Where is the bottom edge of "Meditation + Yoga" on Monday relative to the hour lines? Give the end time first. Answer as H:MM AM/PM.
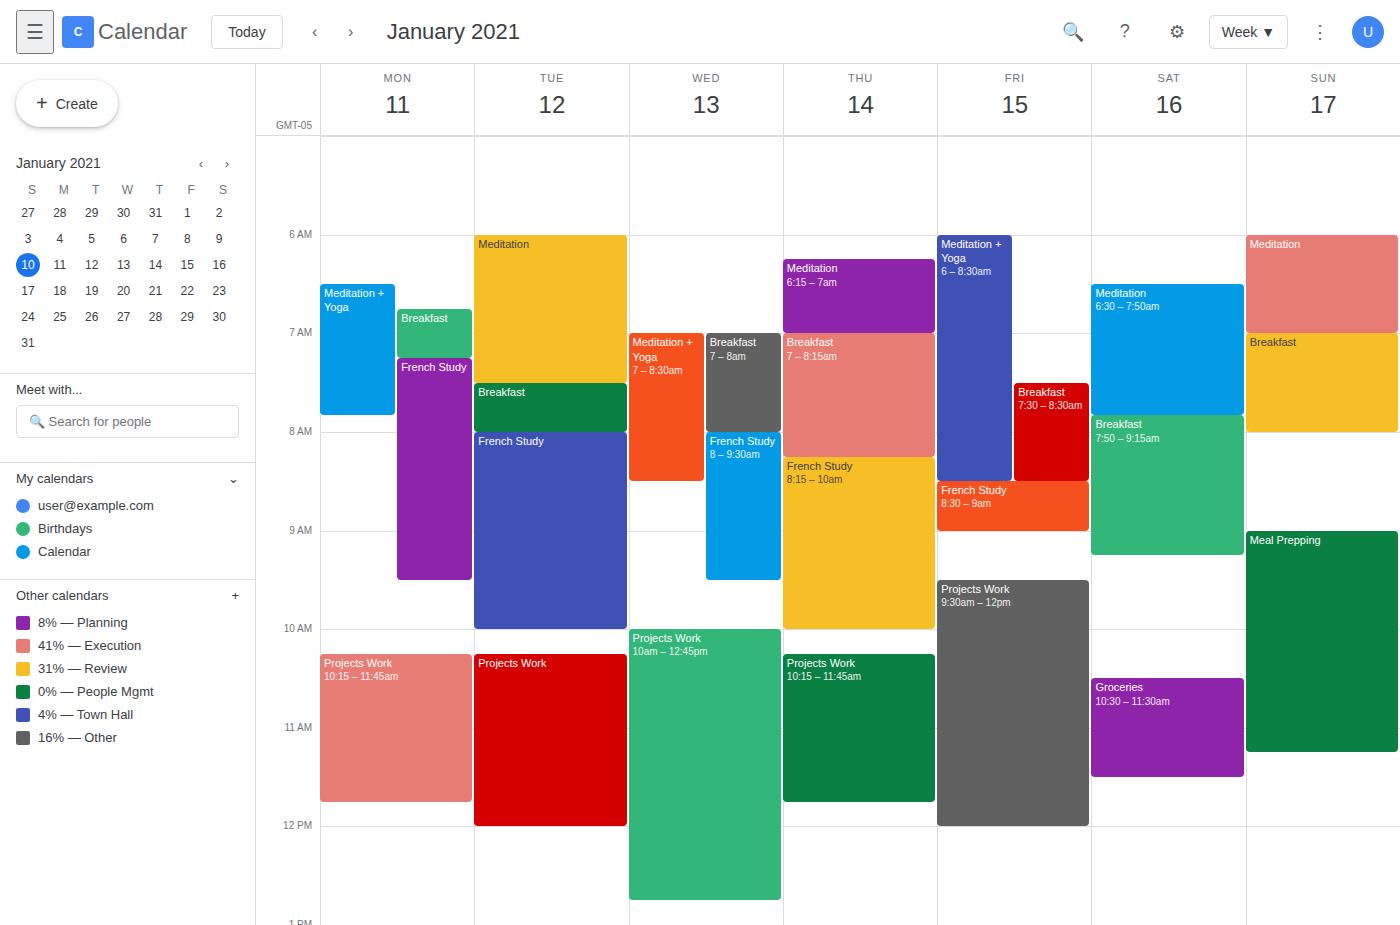
7:50 AM -- neither: 50 minutes below the 7 AM line and 10 minutes above the 8 AM line.